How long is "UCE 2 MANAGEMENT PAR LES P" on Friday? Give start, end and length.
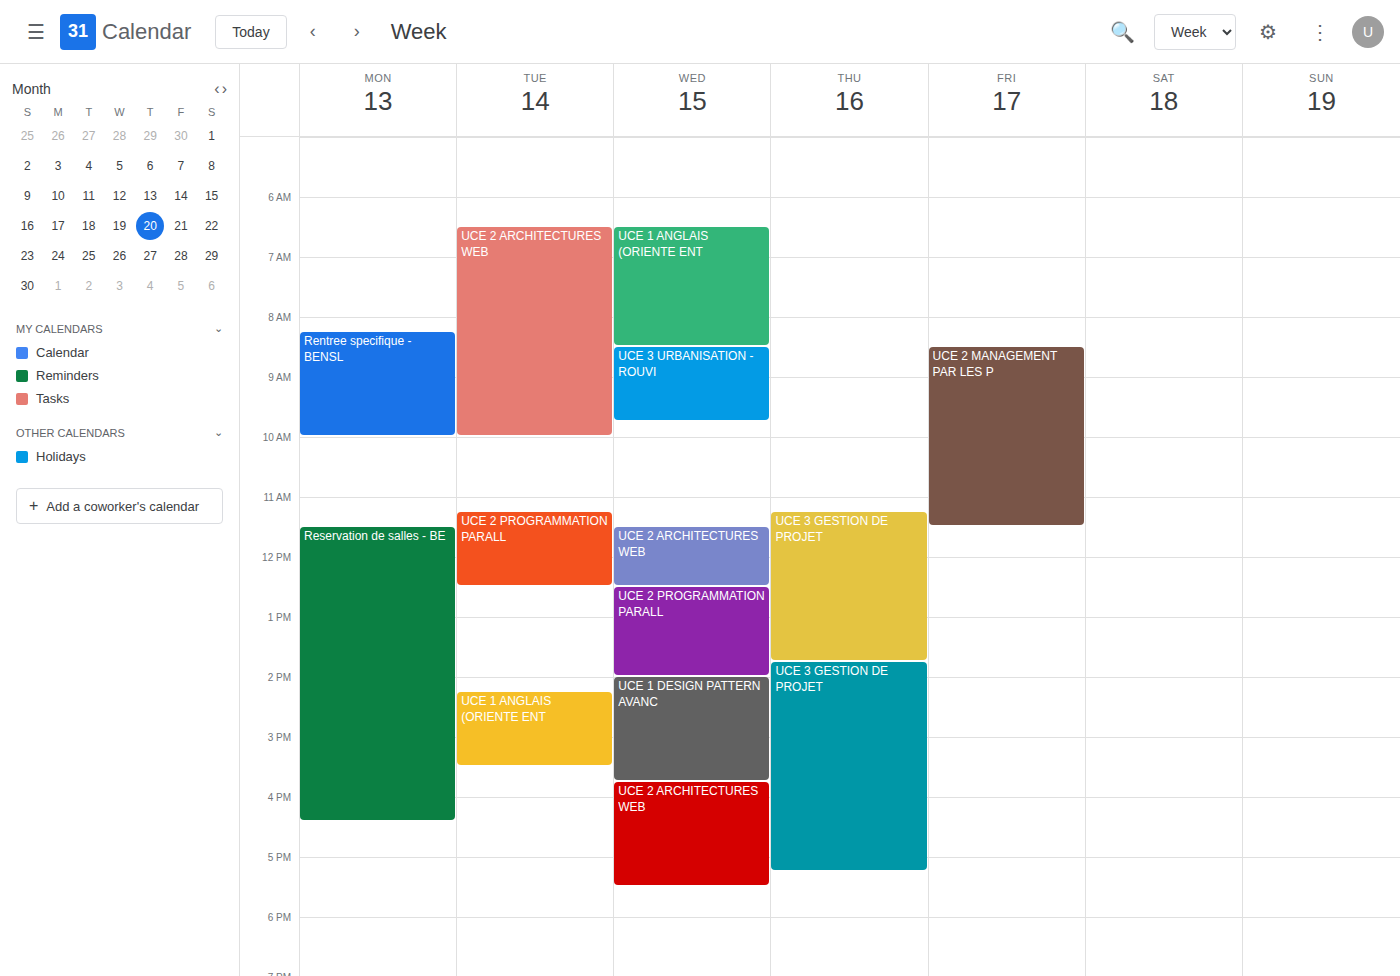
8:30 AM to 11:30 AM, 3 hours